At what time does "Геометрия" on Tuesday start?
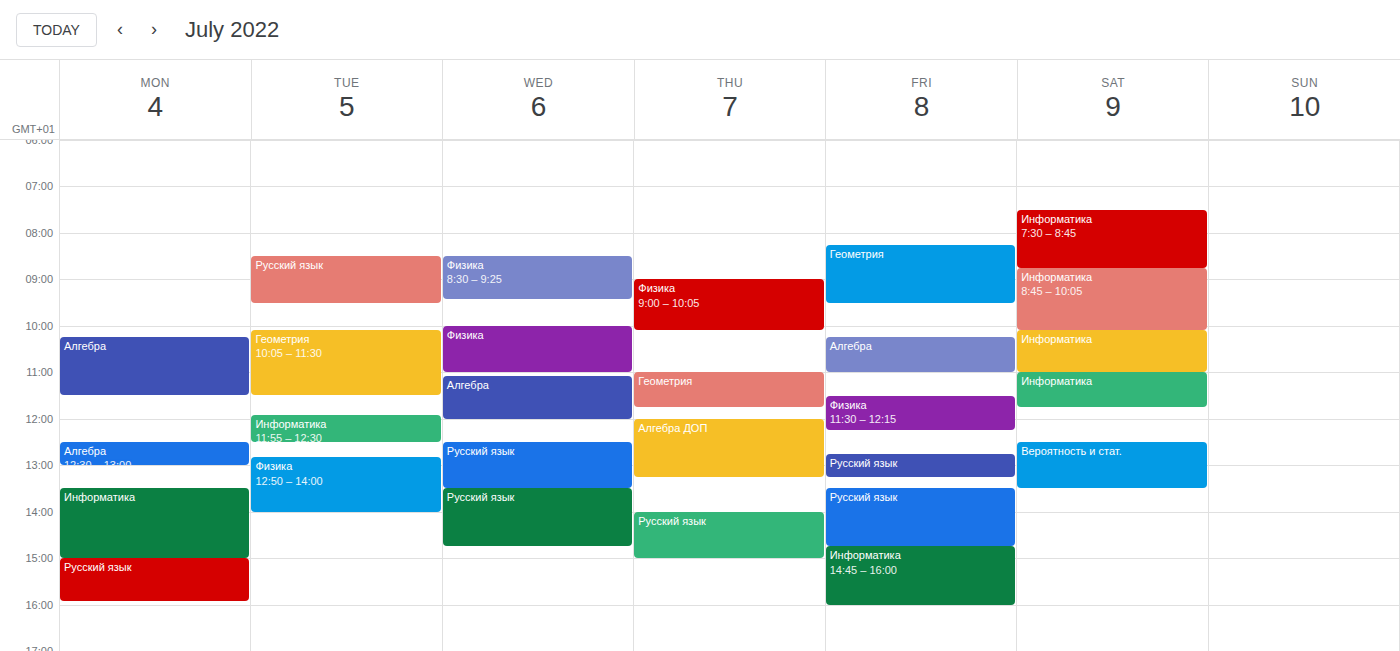
10:05 AM